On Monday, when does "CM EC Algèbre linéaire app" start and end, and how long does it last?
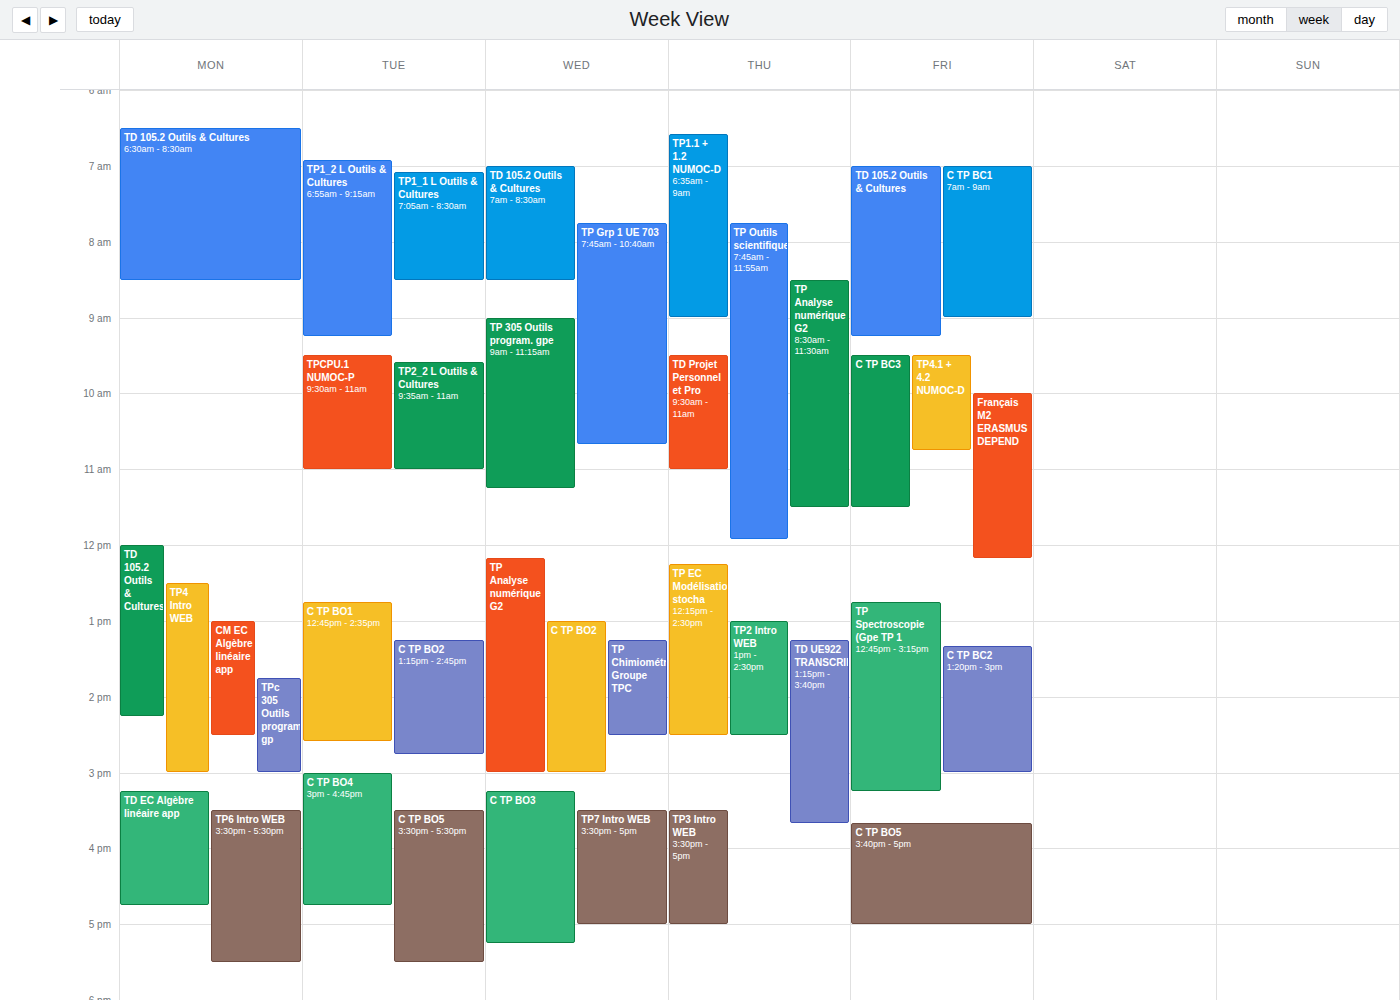
1:00 PM to 2:30 PM, 1 hour 30 minutes